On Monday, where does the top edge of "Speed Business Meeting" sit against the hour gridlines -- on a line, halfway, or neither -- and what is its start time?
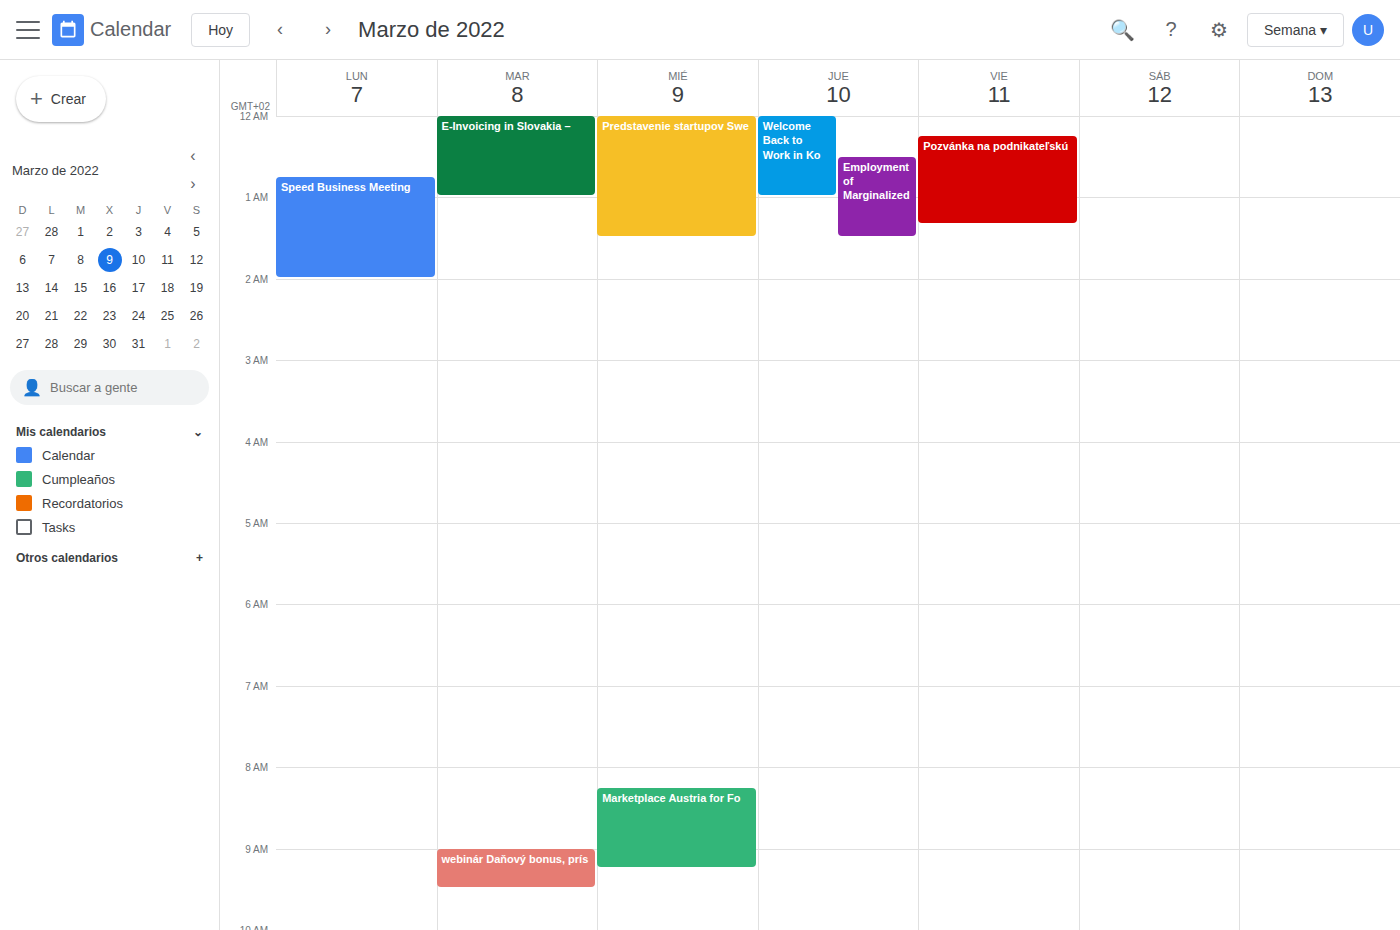
12:45 AM -- neither: three quarters of the way from the 12 AM line to the 1 AM line.